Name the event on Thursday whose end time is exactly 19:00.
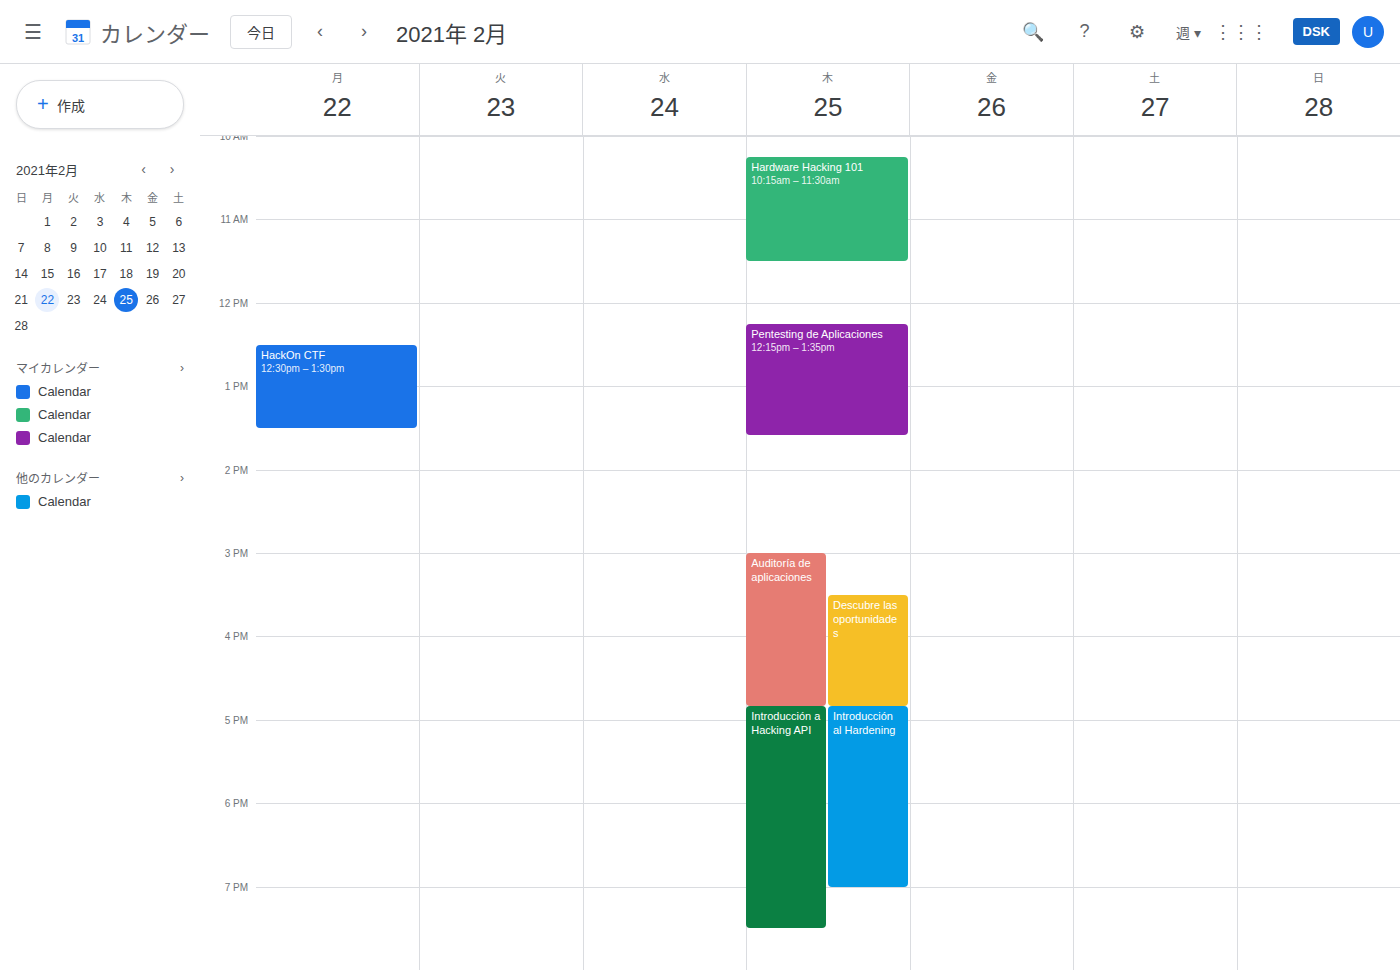
"Introducción al Hardening"